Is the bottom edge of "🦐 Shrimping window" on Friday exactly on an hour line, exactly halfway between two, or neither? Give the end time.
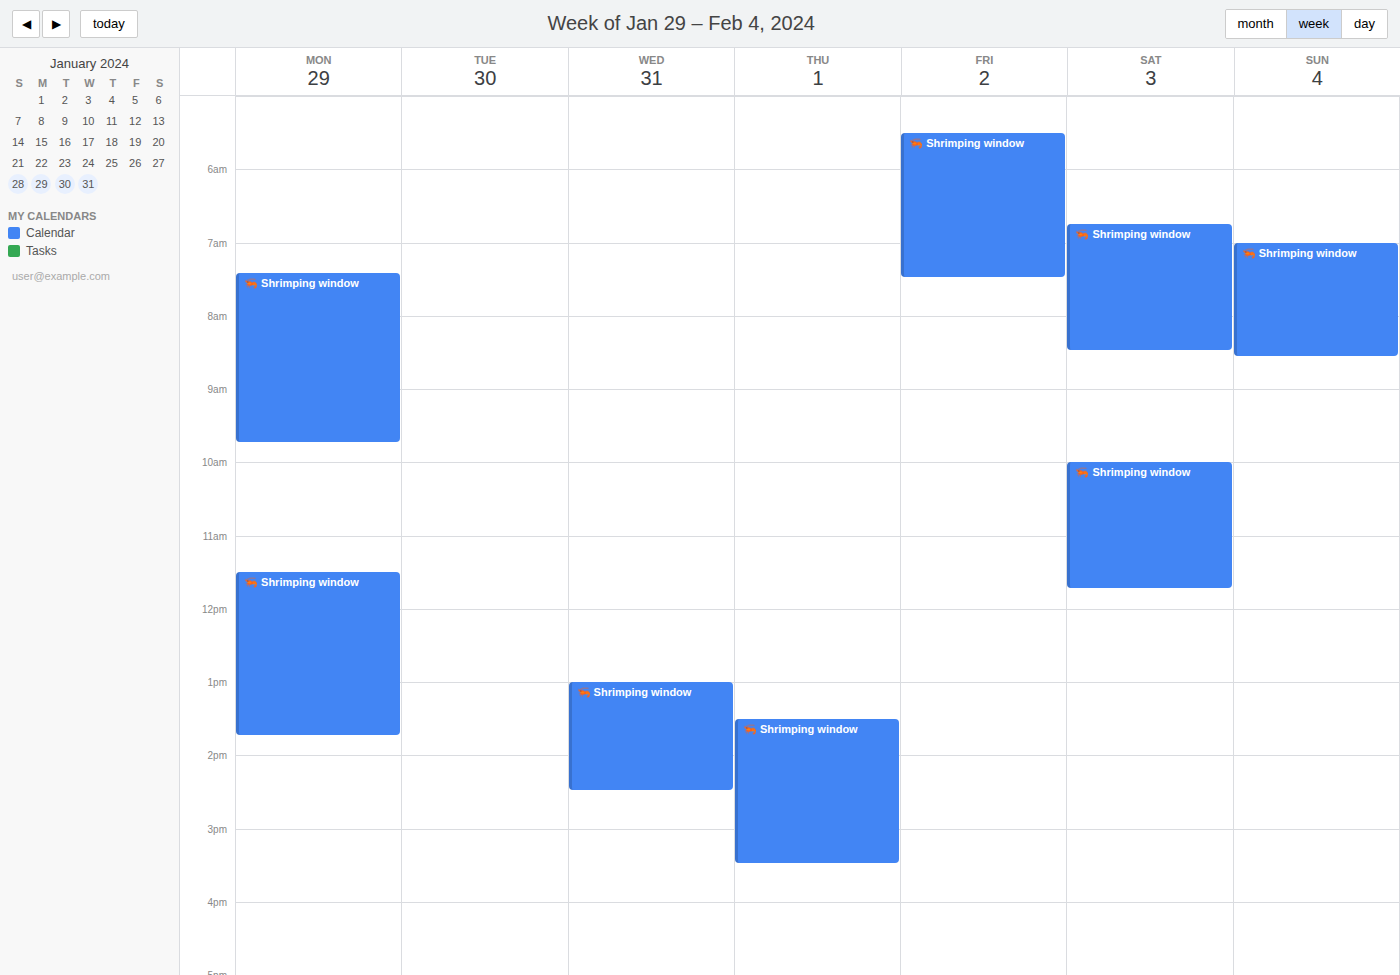
7:30 AM -- halfway between the 7 AM and 8 AM lines.